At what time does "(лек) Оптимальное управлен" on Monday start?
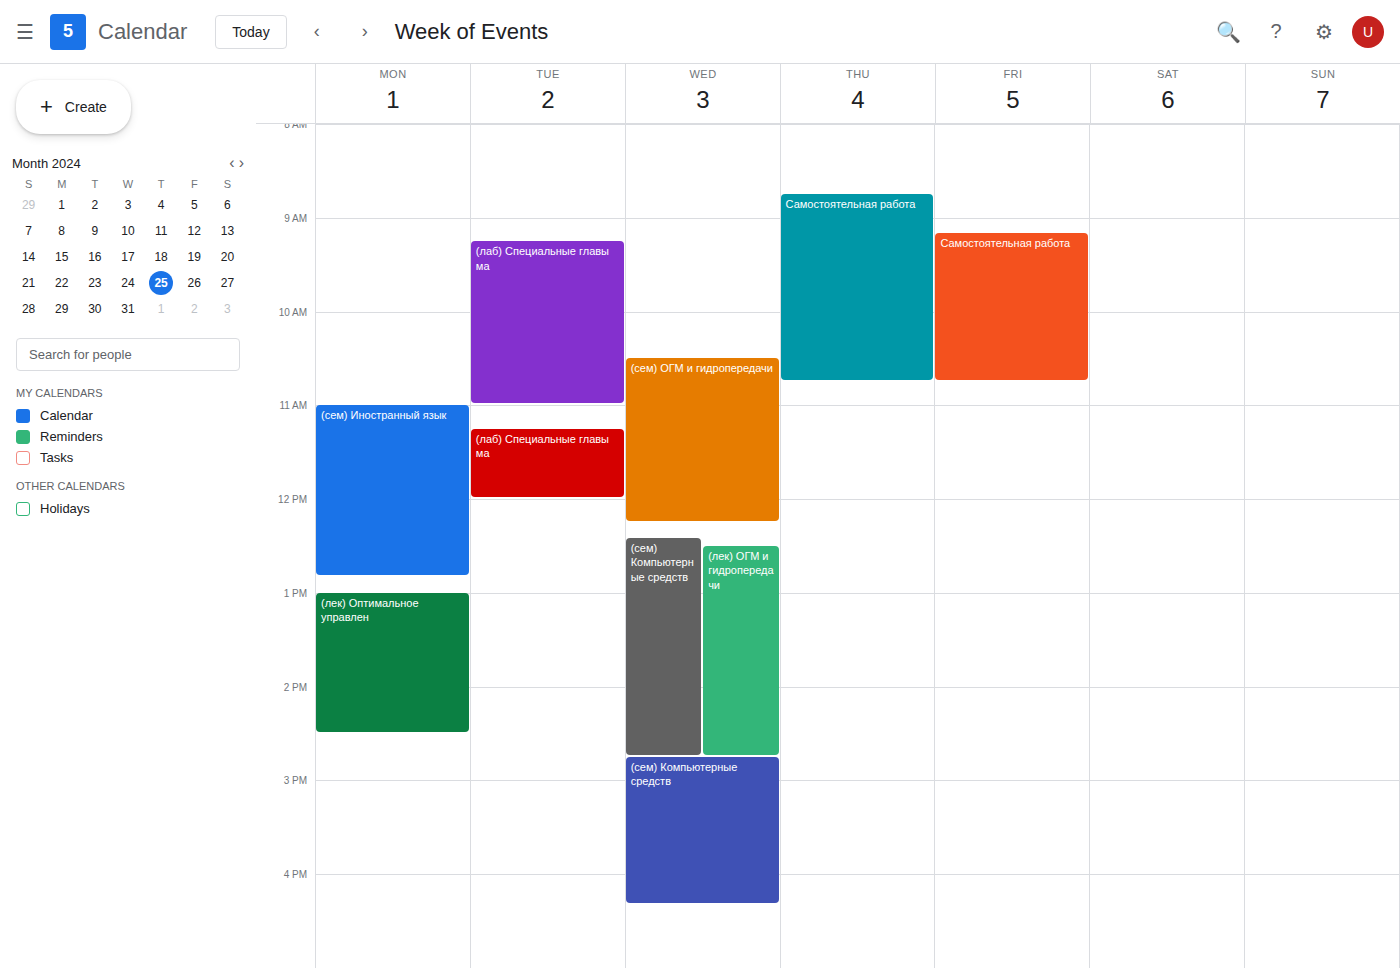
1:00 PM